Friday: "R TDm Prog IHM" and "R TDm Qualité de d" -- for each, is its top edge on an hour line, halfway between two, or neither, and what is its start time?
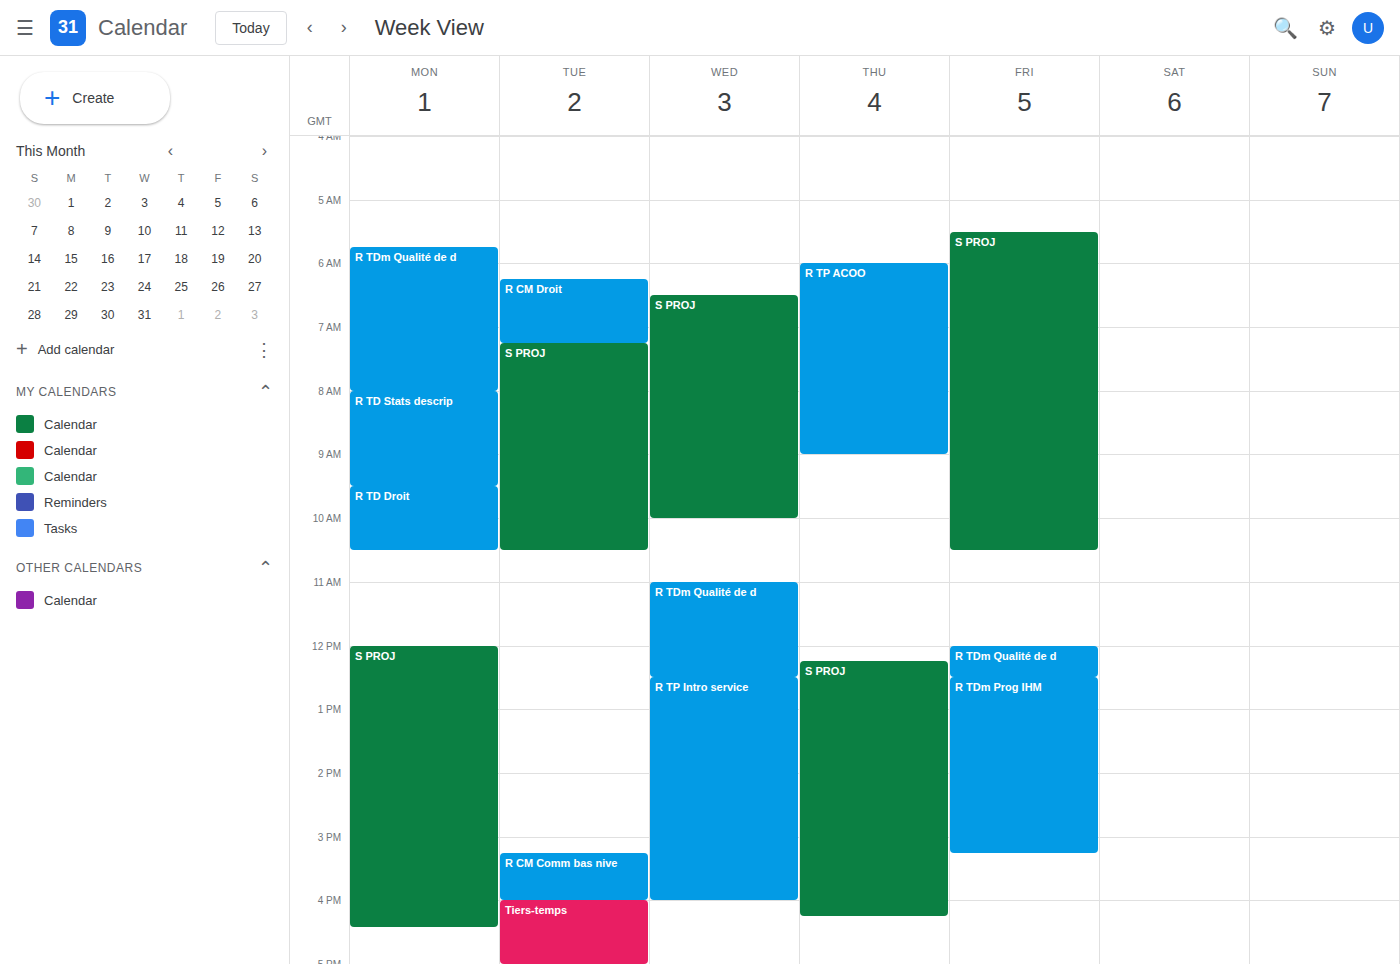
"R TDm Prog IHM": 12:30 PM, halfway between the 12 PM and 1 PM lines. "R TDm Qualité de d": 12:00 PM, exactly on the 12 PM line.